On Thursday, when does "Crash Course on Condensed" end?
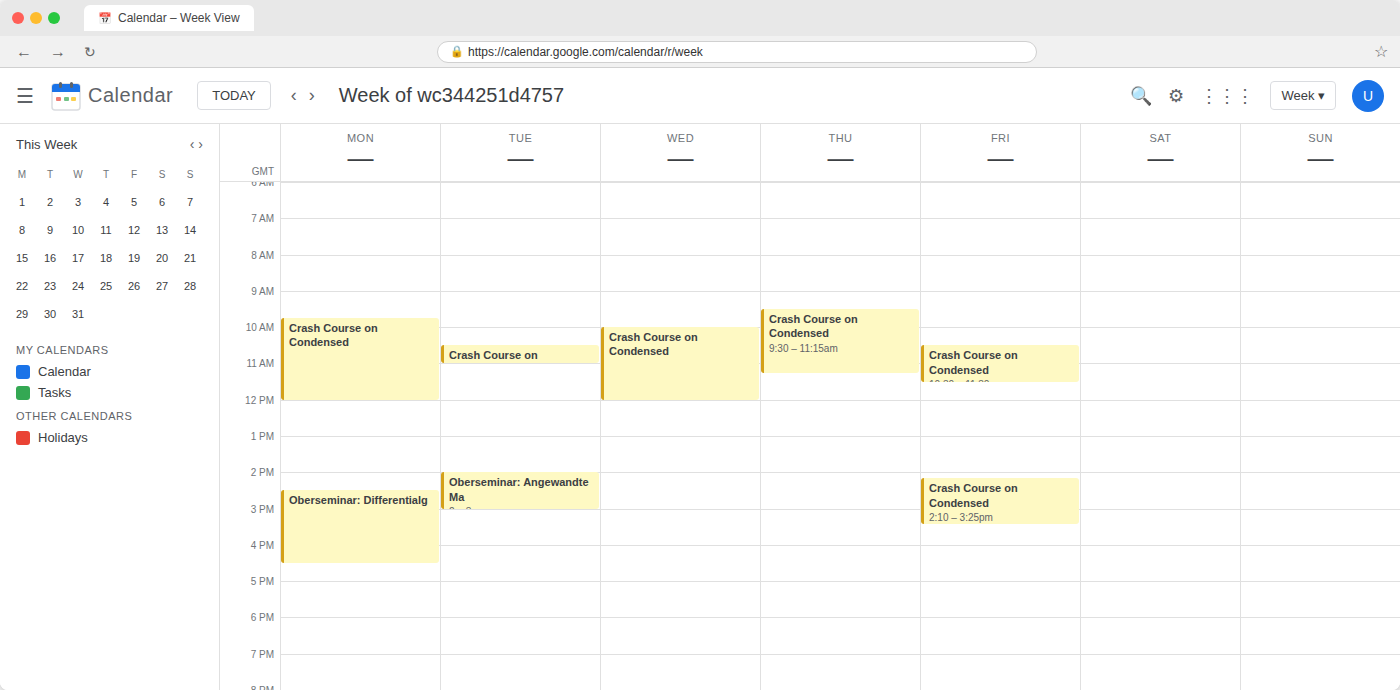
11:15 AM